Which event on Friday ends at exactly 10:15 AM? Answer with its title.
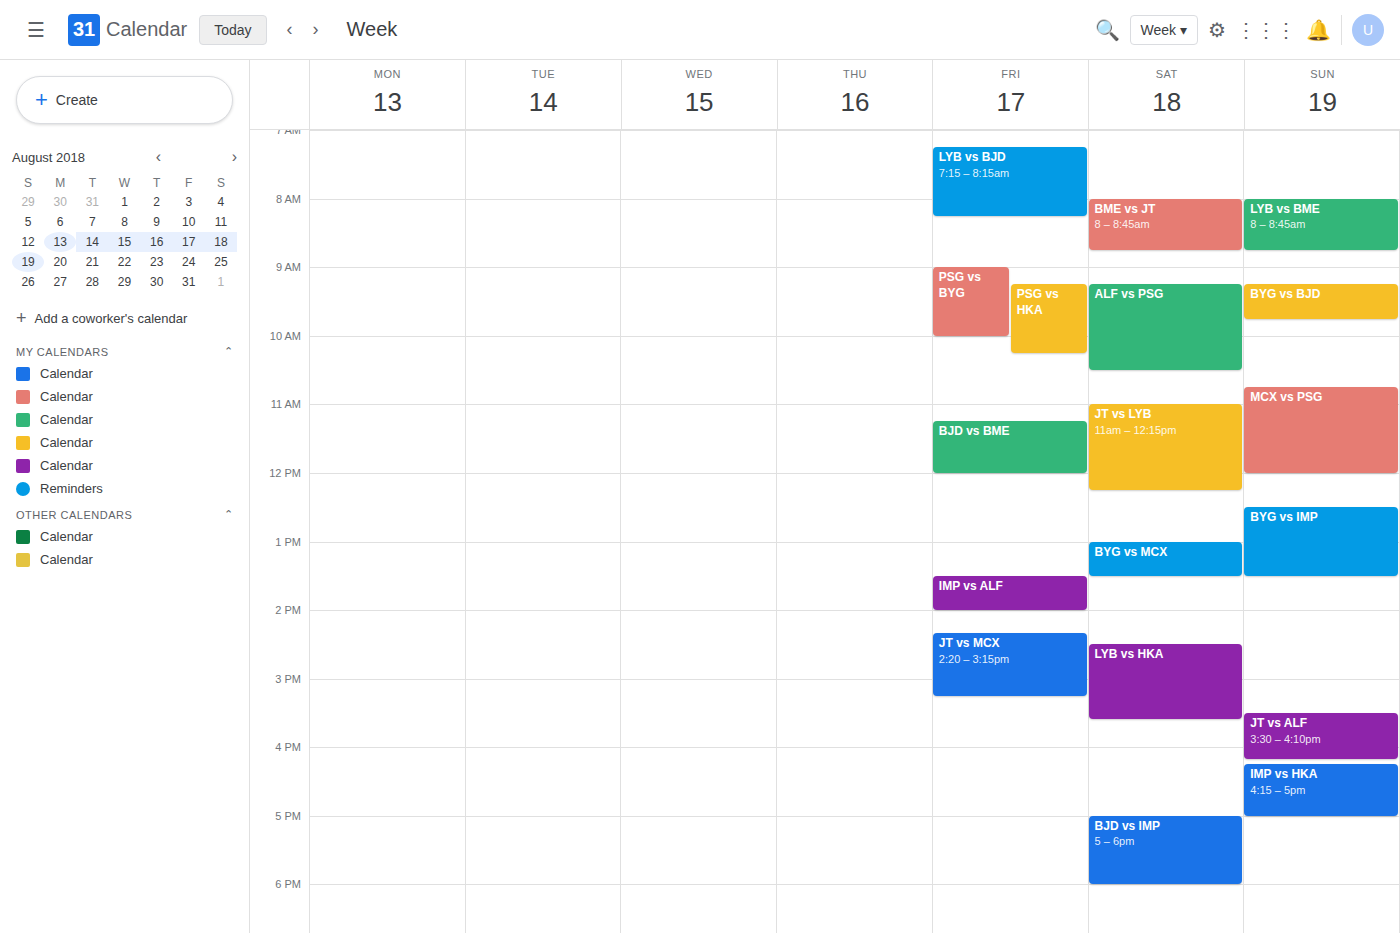
"PSG vs HKA"